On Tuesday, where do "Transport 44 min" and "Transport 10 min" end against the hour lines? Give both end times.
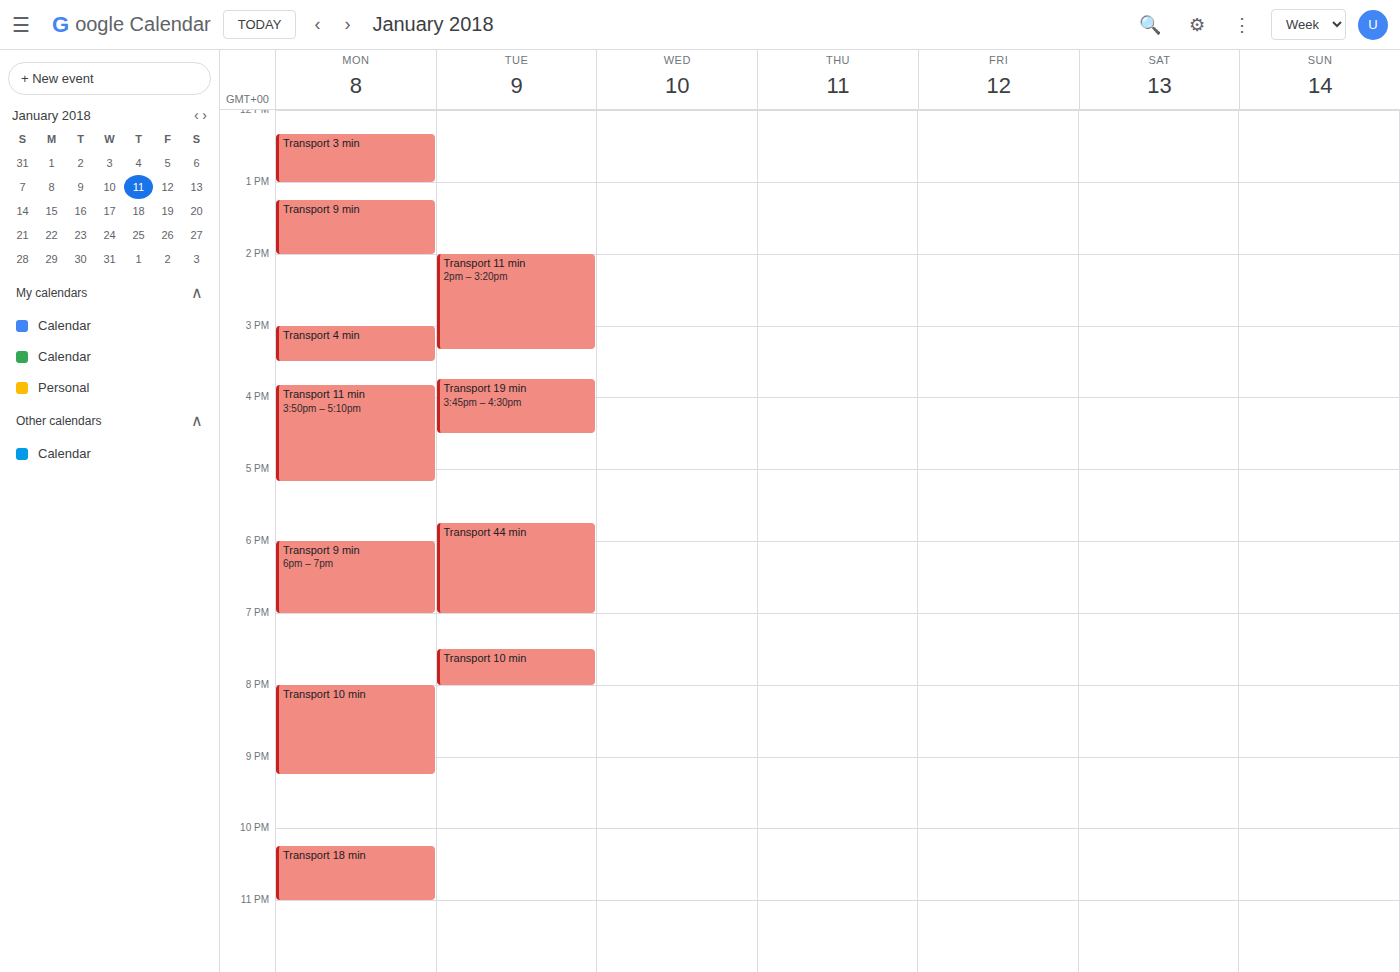
"Transport 44 min": 7:00 PM, exactly on the 7 PM line. "Transport 10 min": 8:00 PM, exactly on the 8 PM line.